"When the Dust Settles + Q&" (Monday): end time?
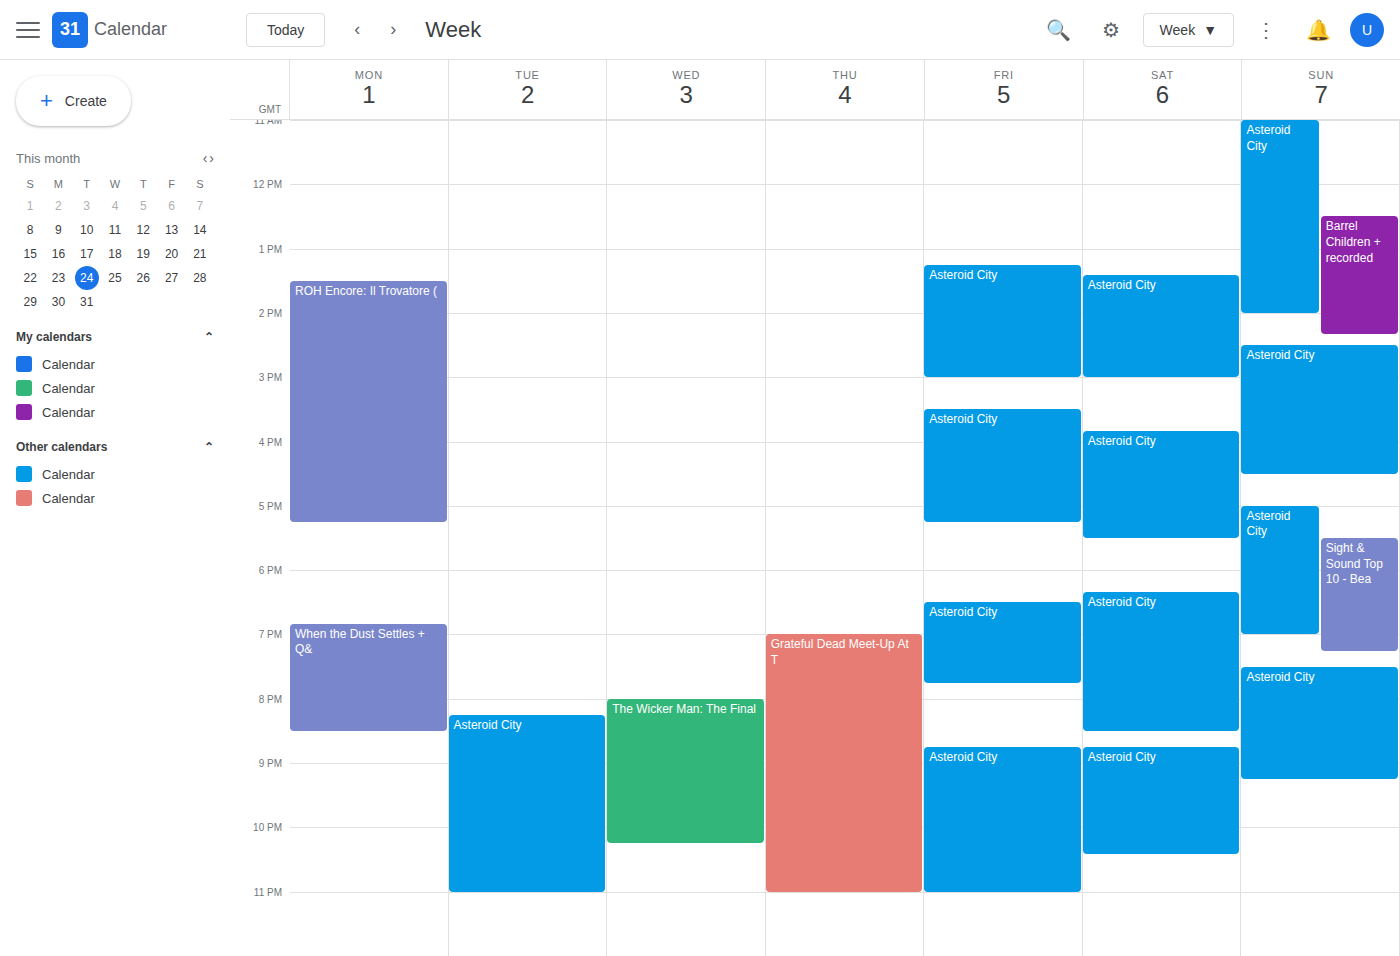
8:30 PM